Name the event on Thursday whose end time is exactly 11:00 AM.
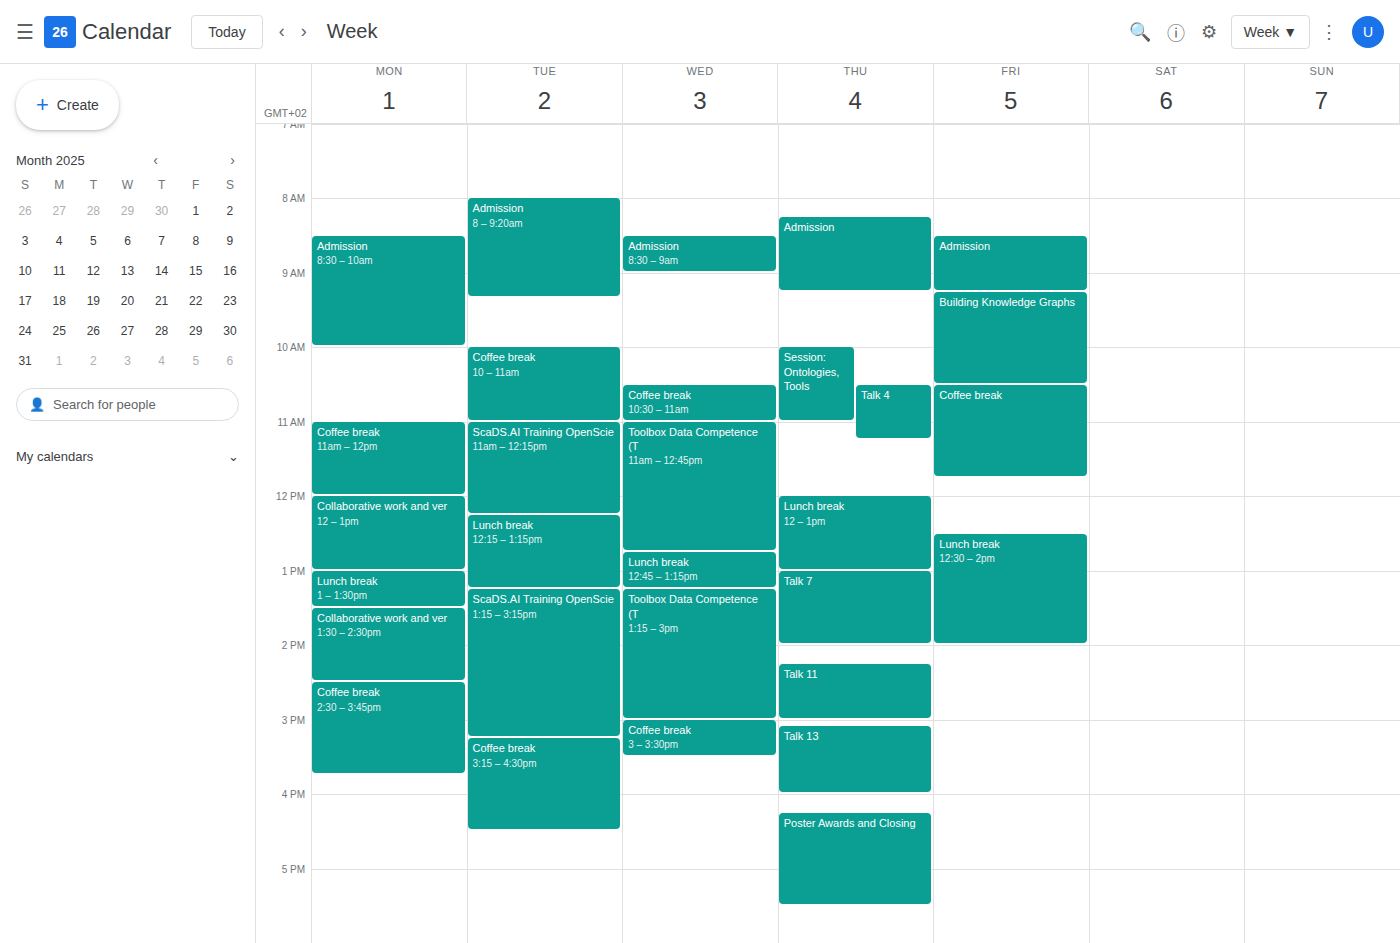
"Session: Ontologies, Tools"